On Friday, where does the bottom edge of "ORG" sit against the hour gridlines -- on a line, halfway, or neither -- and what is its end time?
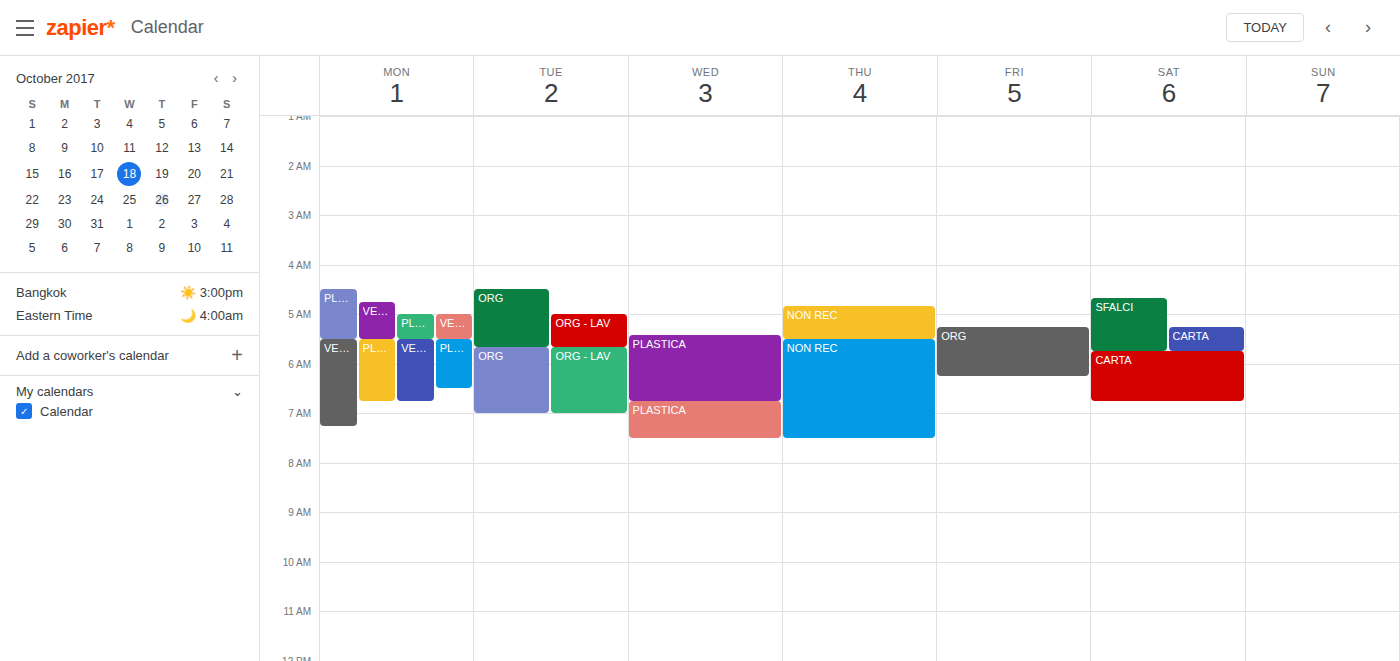
6:15 AM -- neither: a quarter of the way from the 6 AM line to the 7 AM line.